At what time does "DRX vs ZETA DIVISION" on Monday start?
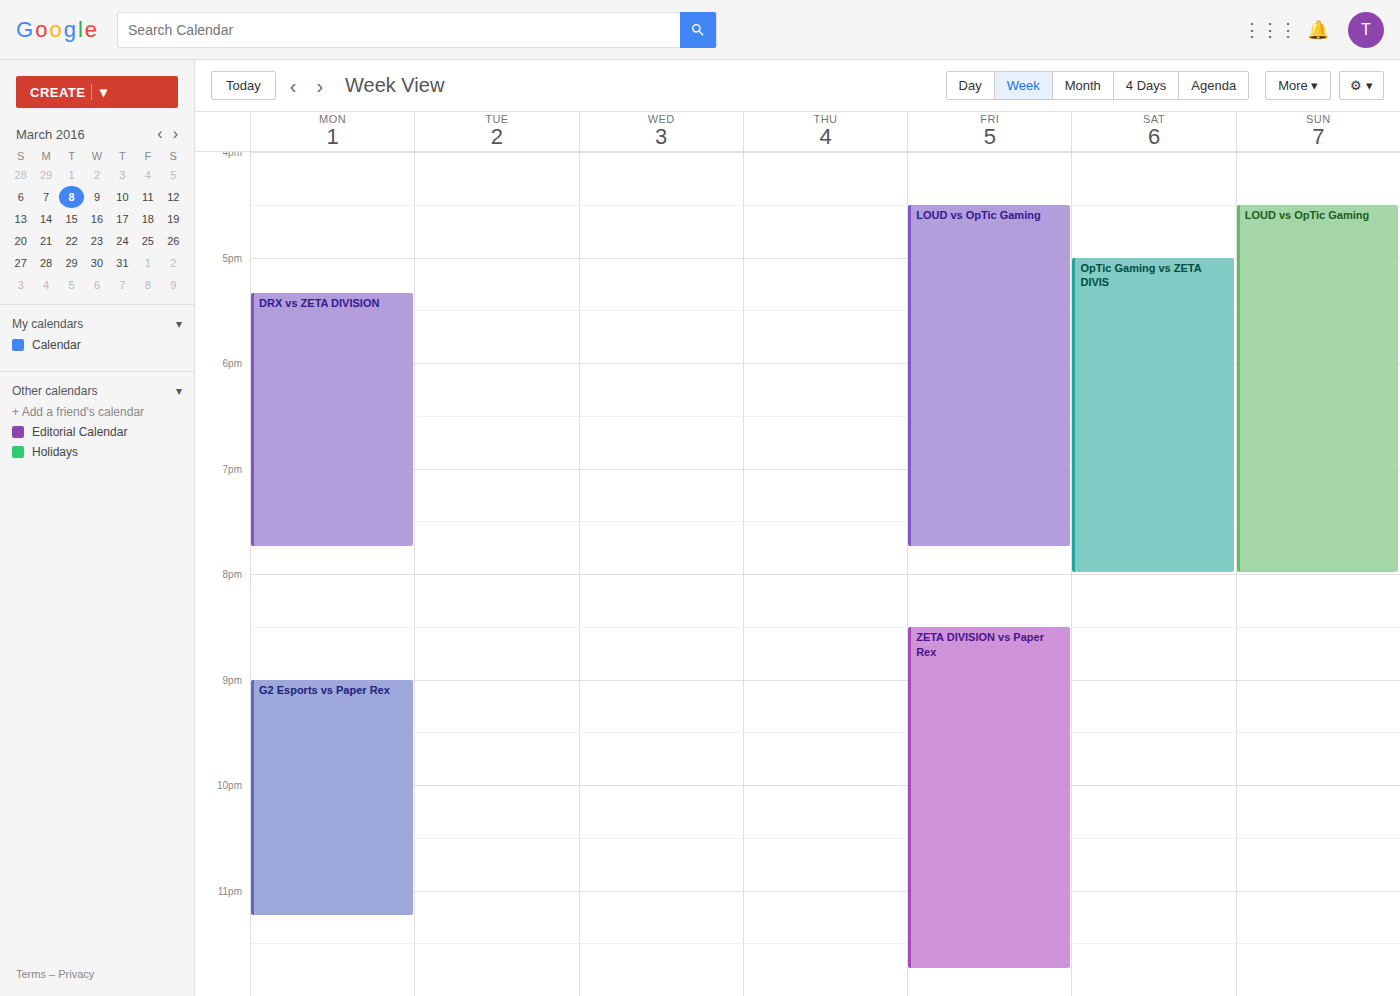
5:20 PM